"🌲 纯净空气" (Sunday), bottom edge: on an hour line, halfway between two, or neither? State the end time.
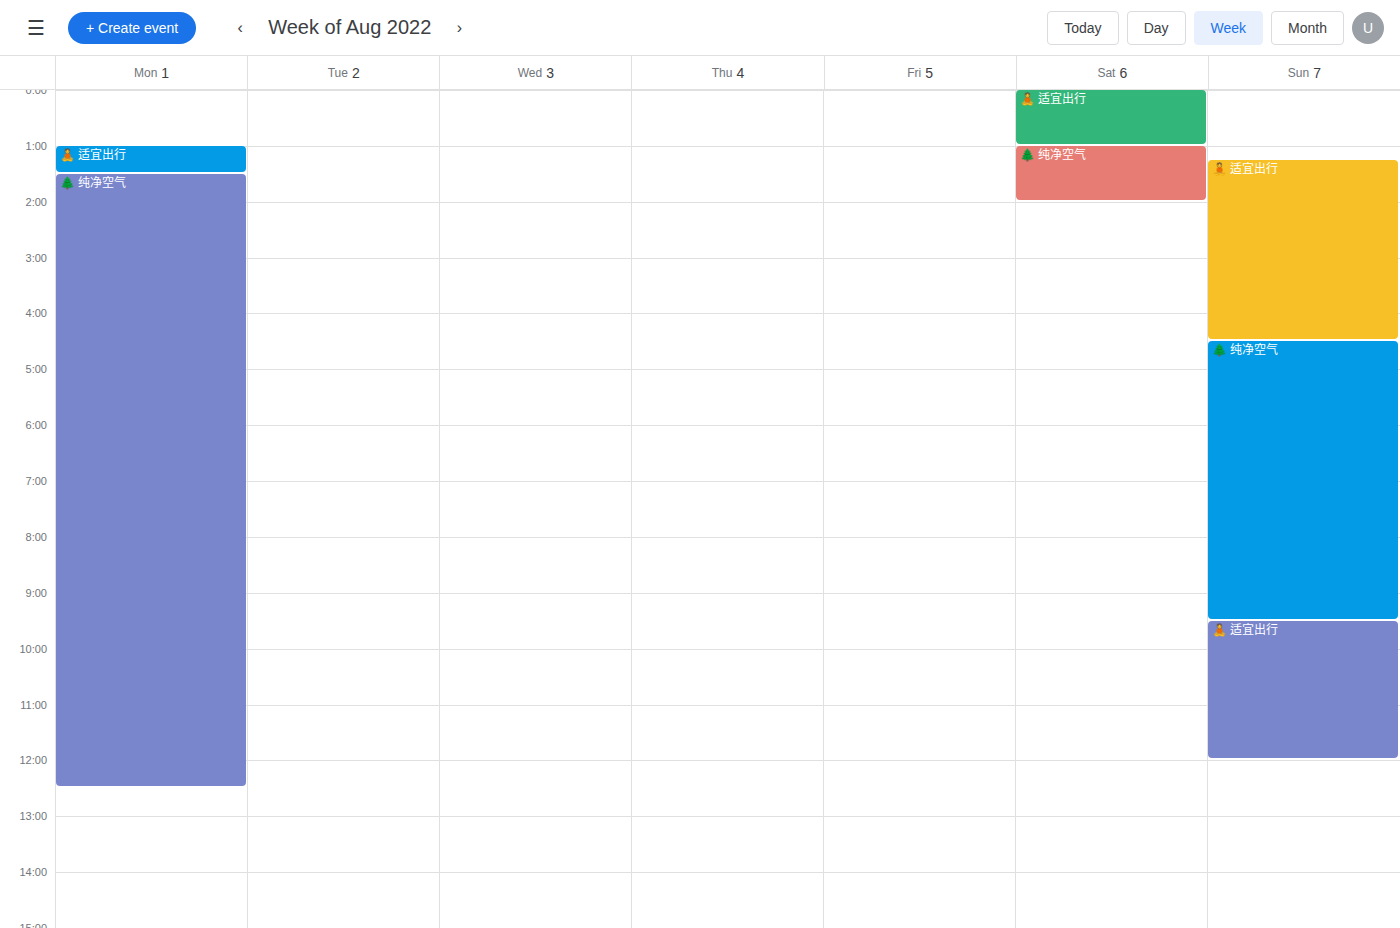
9:30 AM -- halfway between the 9 AM and 10 AM lines.